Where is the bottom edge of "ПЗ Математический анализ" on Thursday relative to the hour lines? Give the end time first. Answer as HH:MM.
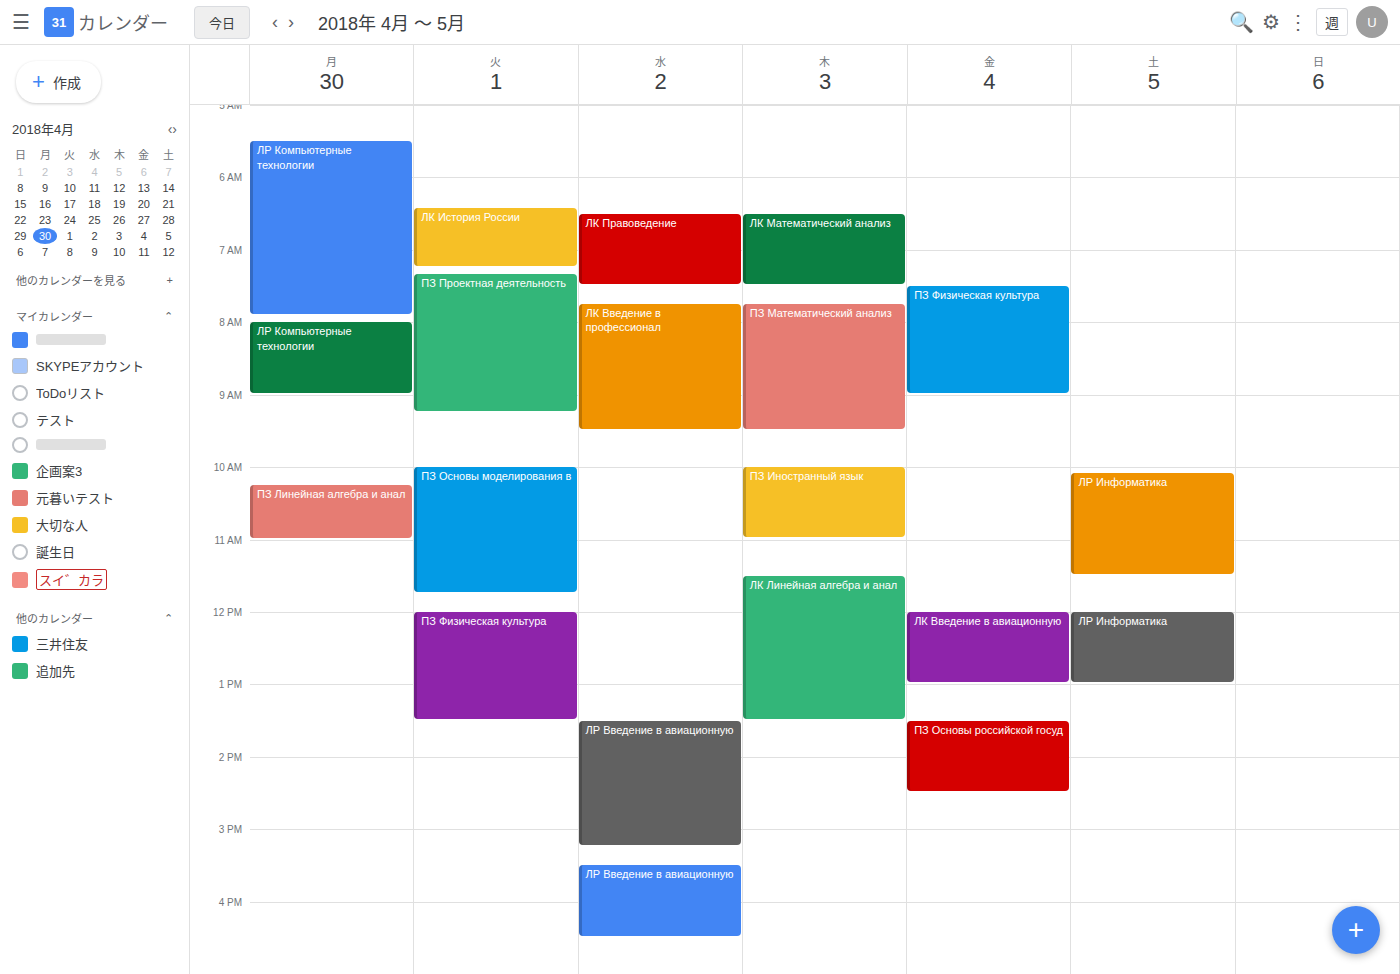
09:30 -- halfway between the 09:00 and 10:00 lines.